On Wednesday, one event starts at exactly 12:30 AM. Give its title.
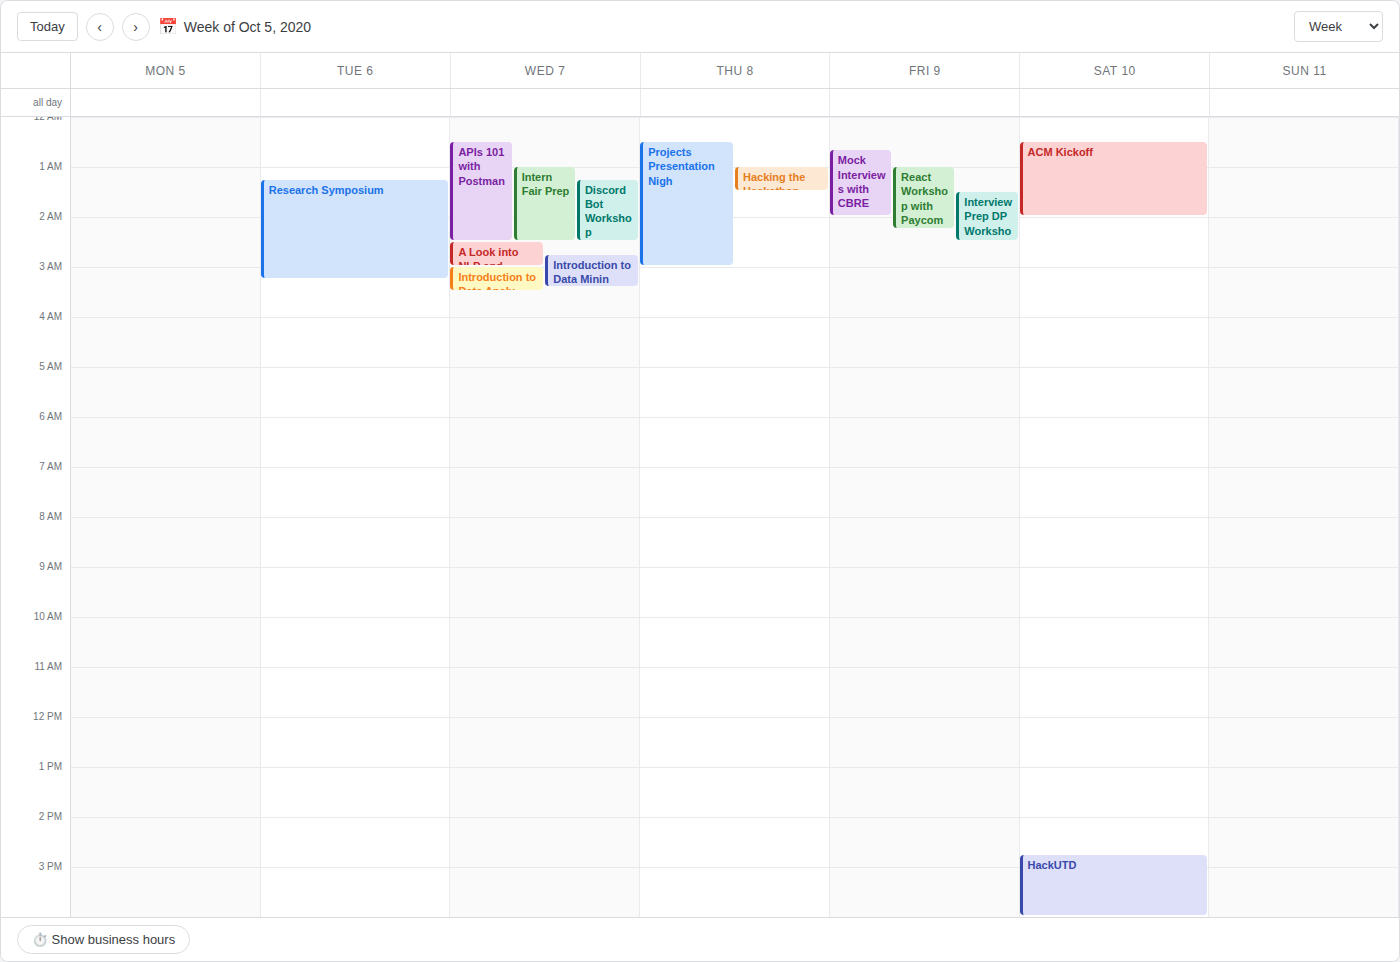
"APIs 101 with Postman"